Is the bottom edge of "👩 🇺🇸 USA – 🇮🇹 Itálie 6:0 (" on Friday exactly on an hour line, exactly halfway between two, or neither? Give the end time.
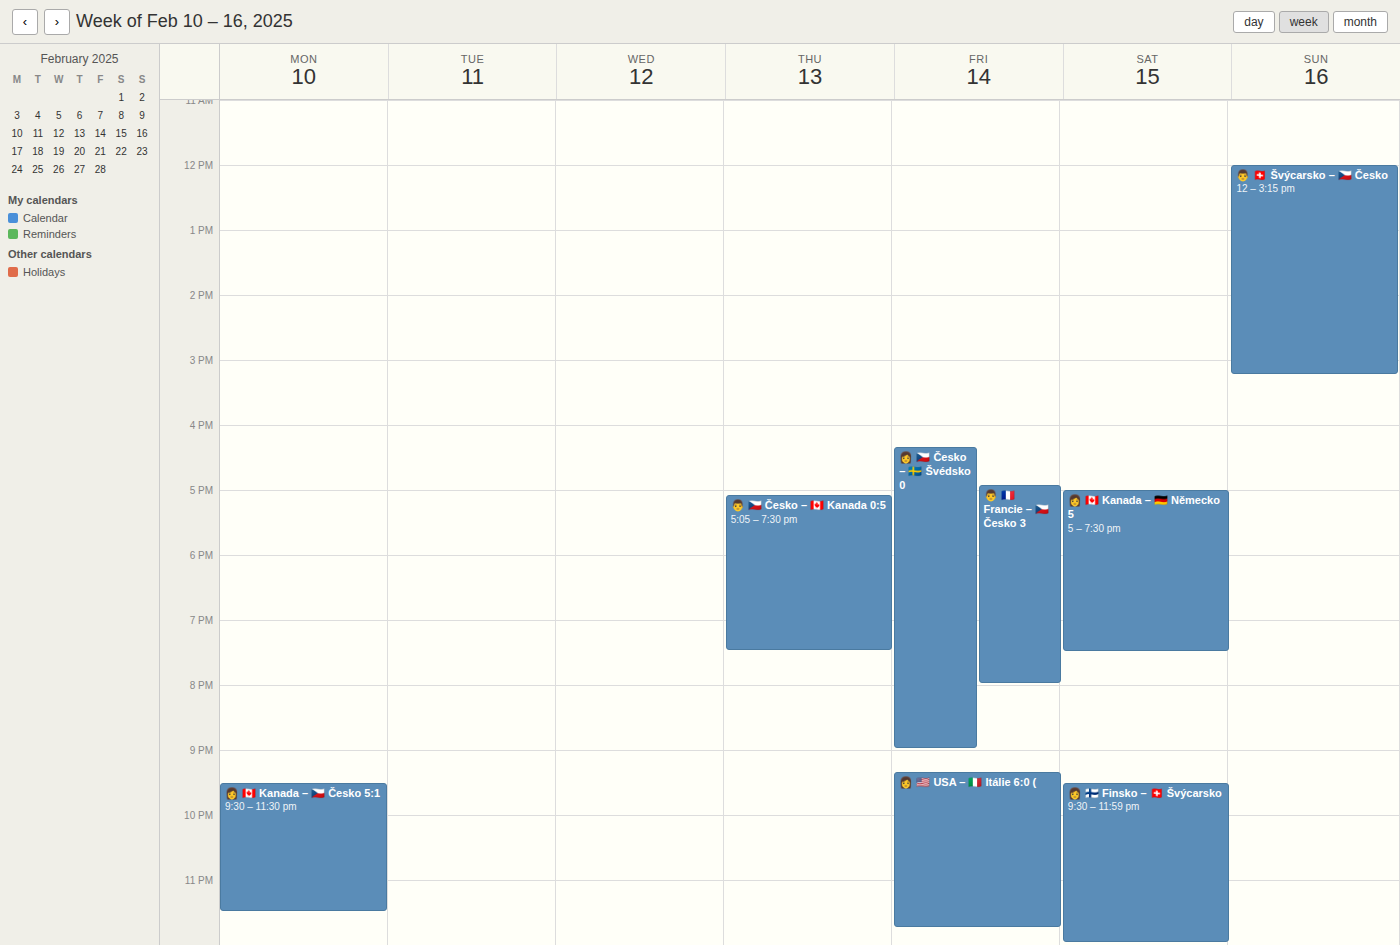
23:45 -- neither: three quarters of the way from the 23:00 line to the 24:00 line.